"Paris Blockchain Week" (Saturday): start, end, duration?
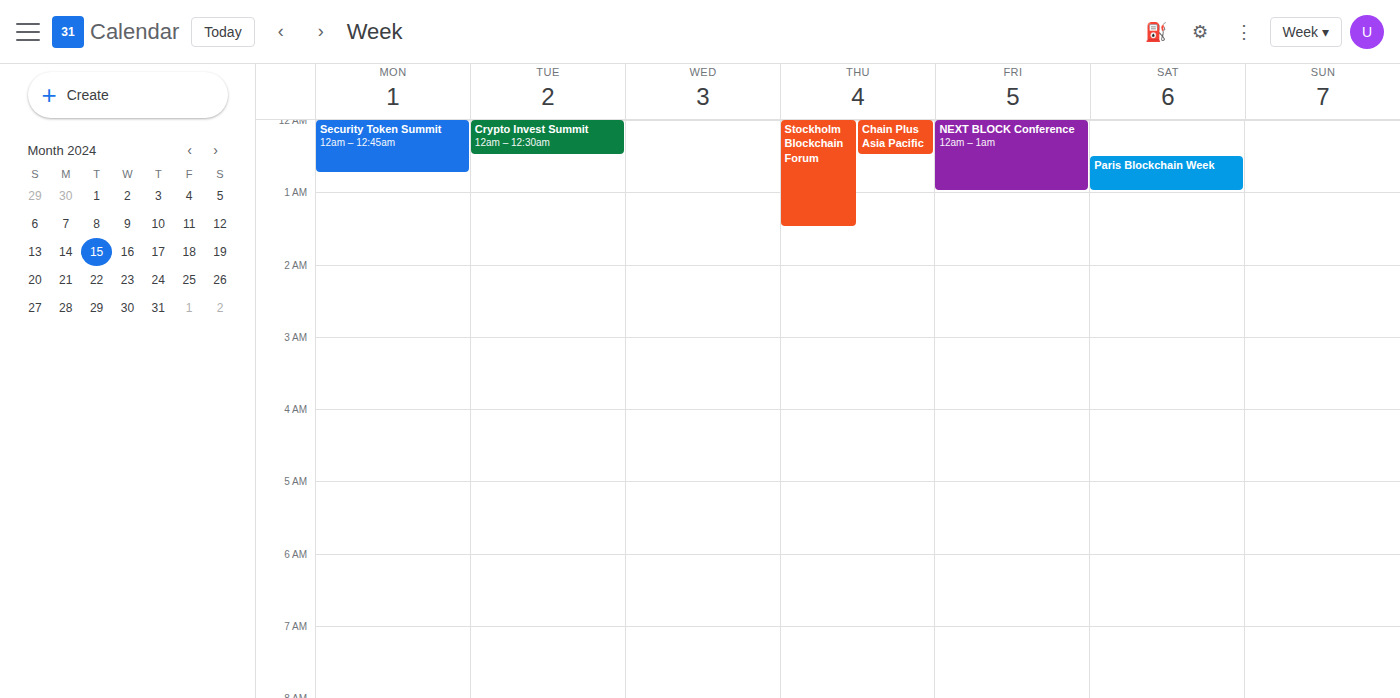
00:30 to 01:00, 30 minutes